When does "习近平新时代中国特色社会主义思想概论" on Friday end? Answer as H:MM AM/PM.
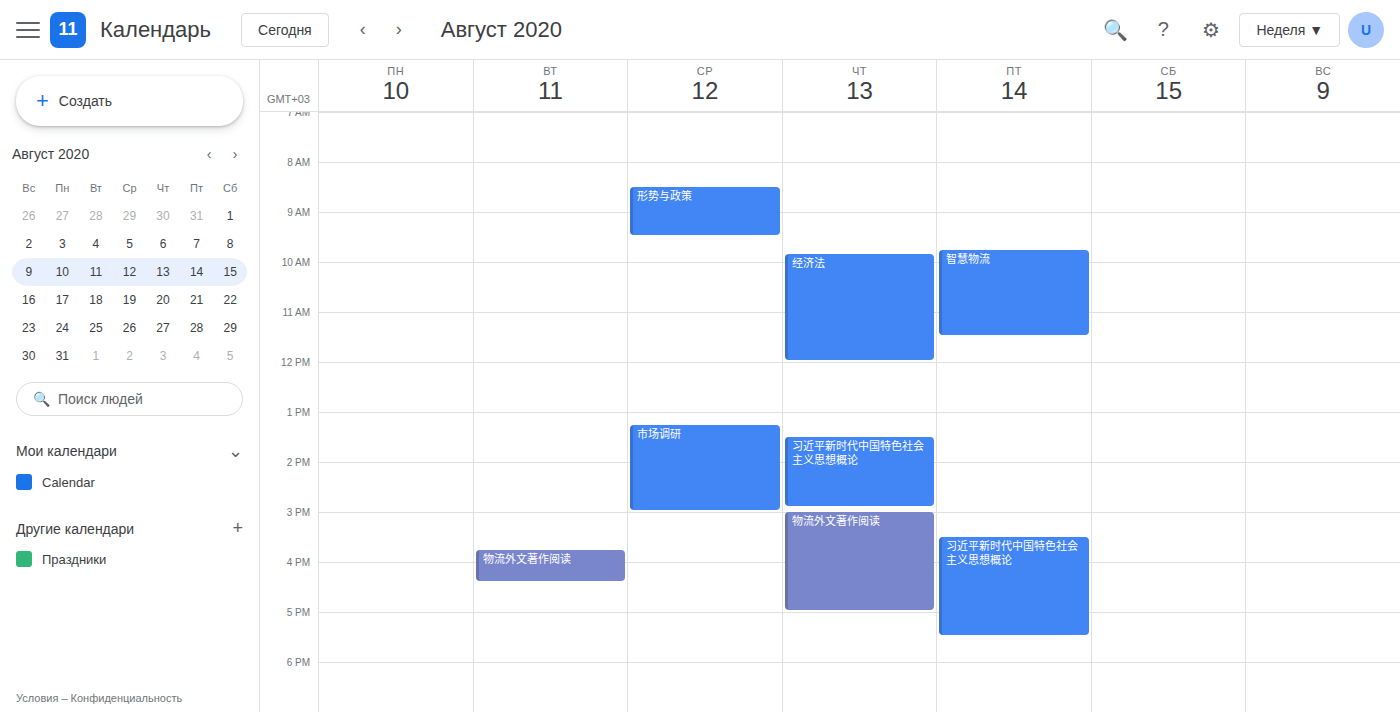
5:30 PM